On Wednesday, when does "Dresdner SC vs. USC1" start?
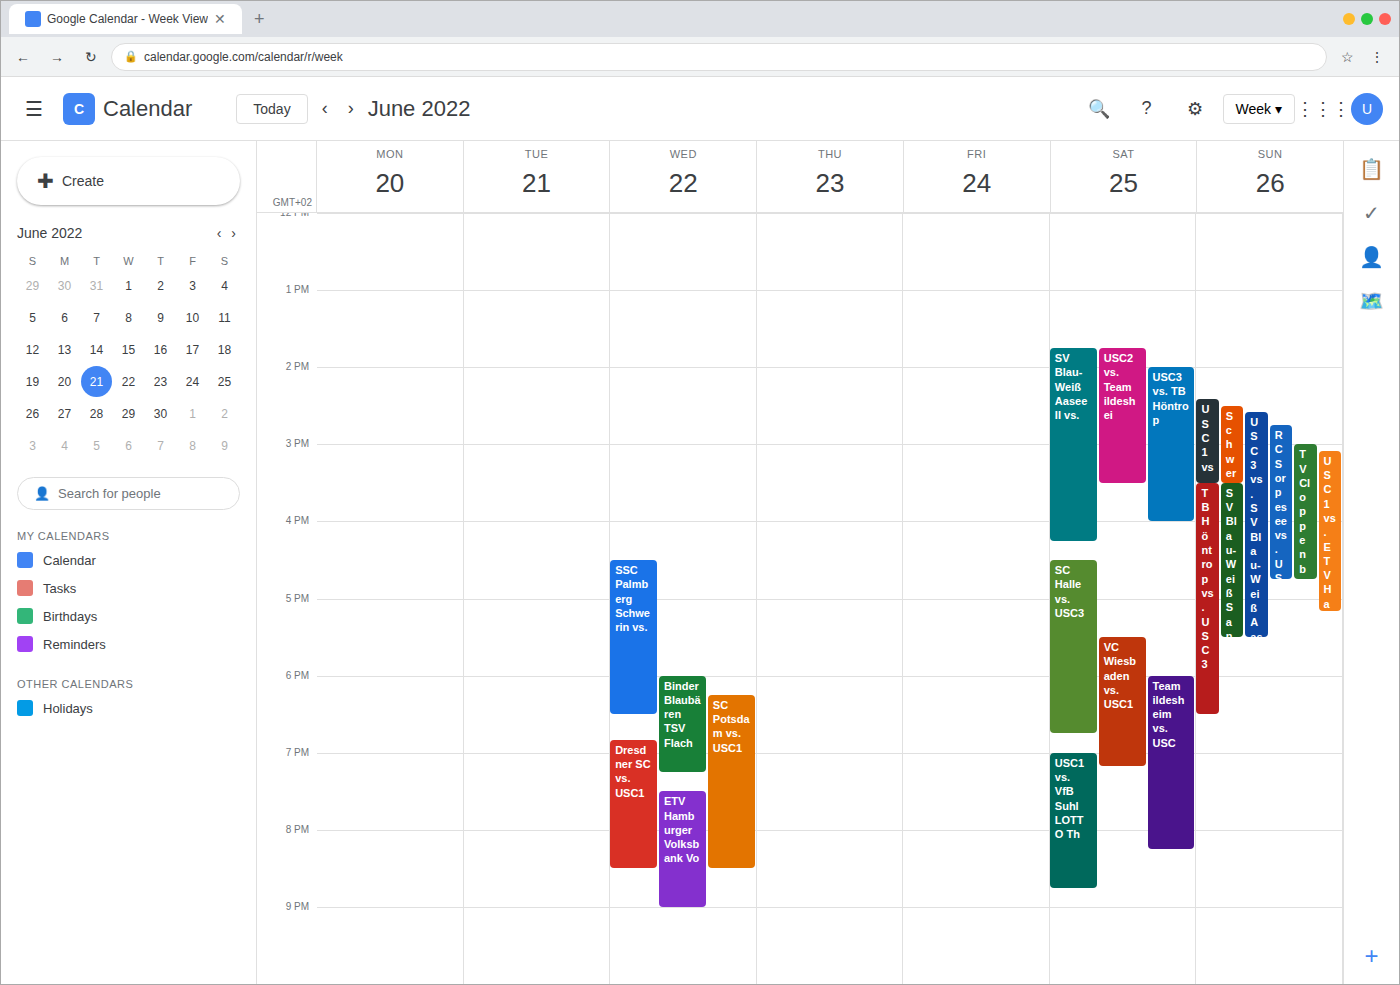
6:50 PM